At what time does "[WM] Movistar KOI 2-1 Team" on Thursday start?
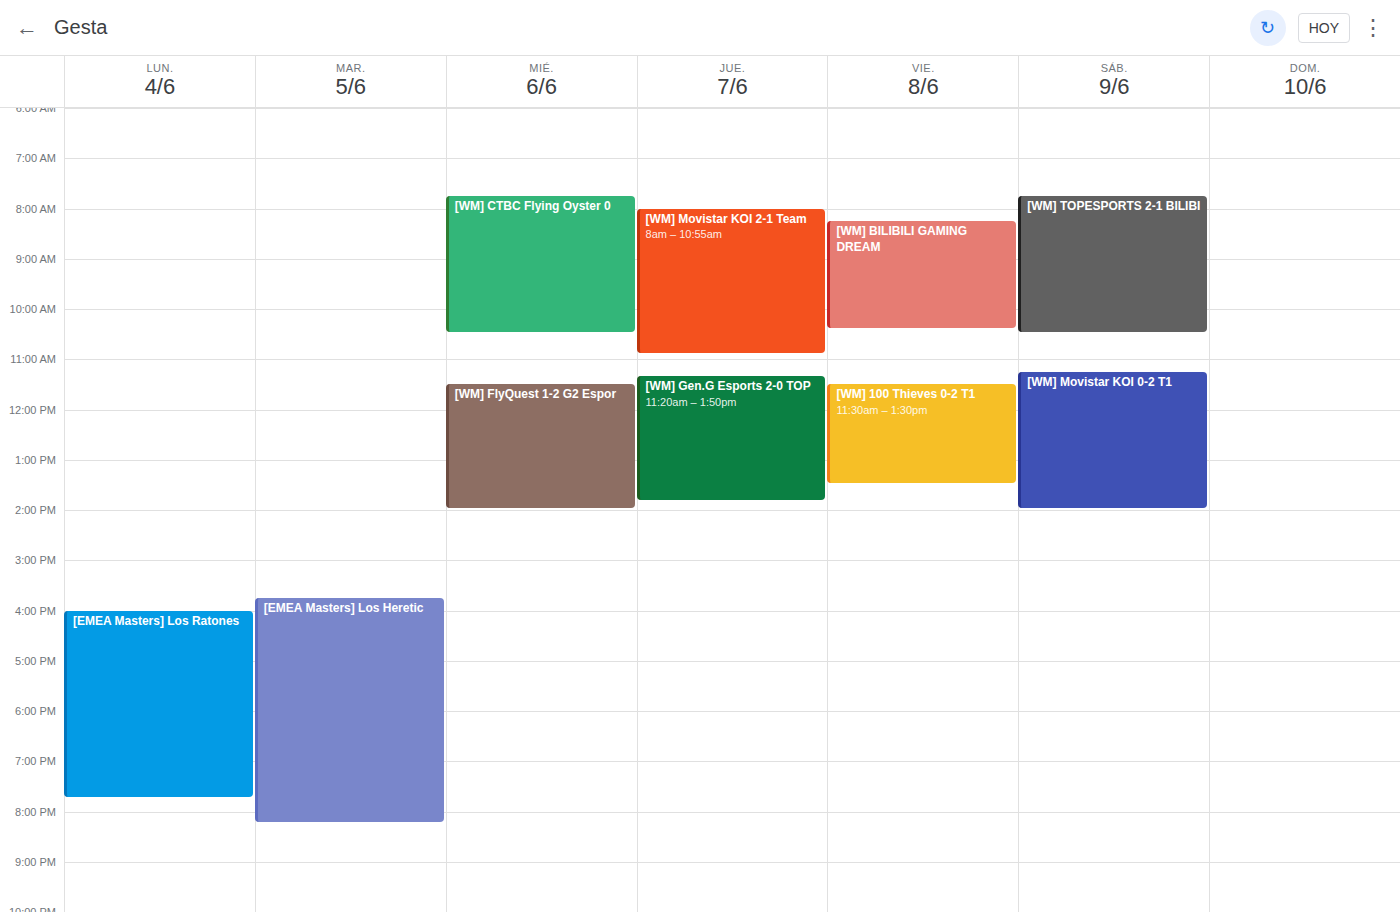
08:00